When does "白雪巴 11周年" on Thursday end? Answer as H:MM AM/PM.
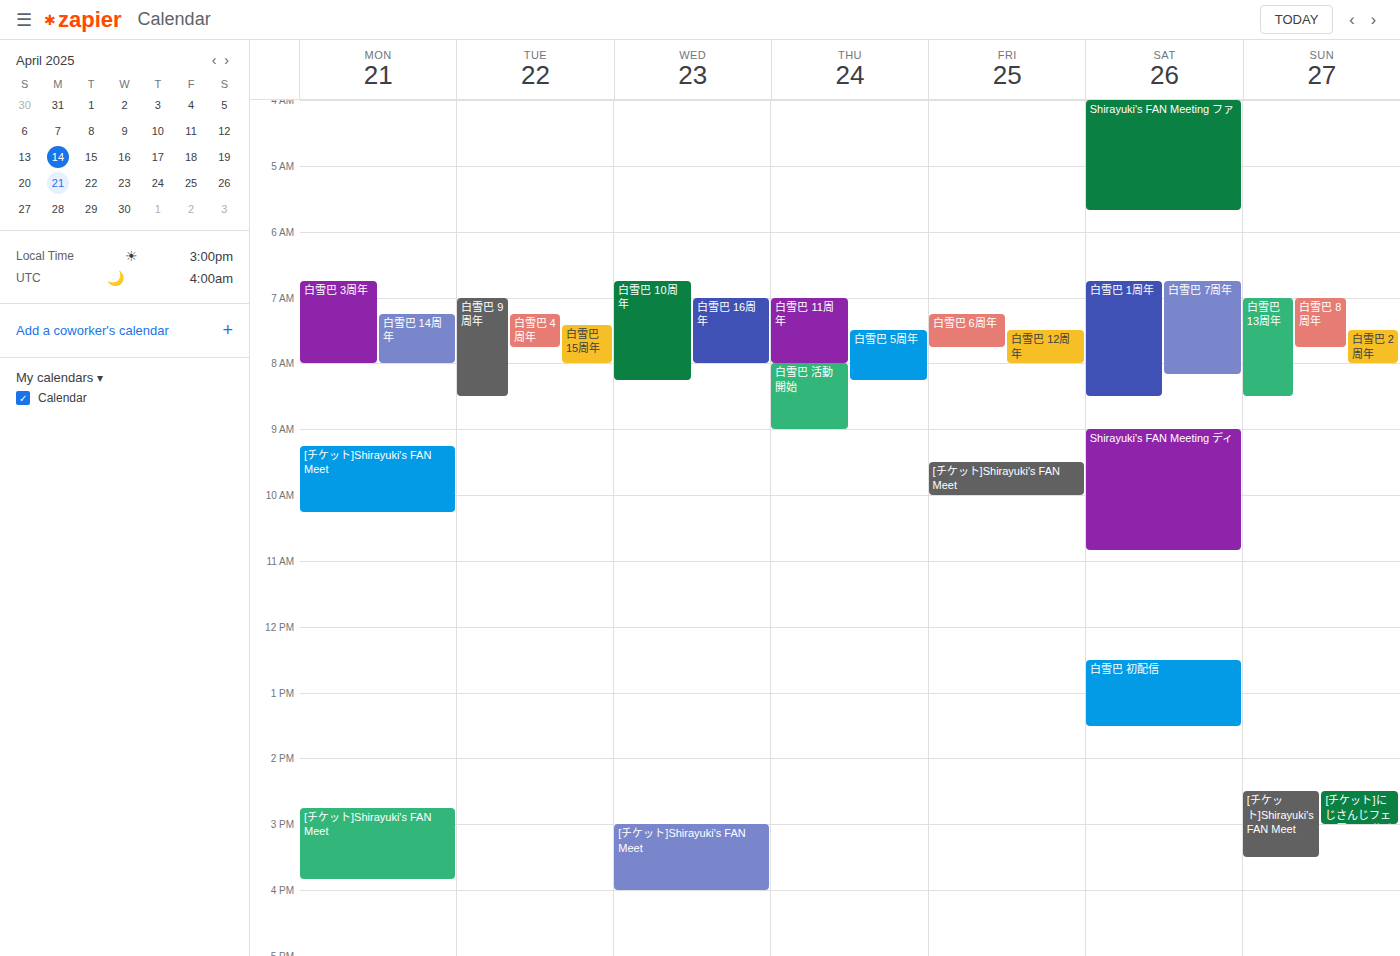
8:00 AM